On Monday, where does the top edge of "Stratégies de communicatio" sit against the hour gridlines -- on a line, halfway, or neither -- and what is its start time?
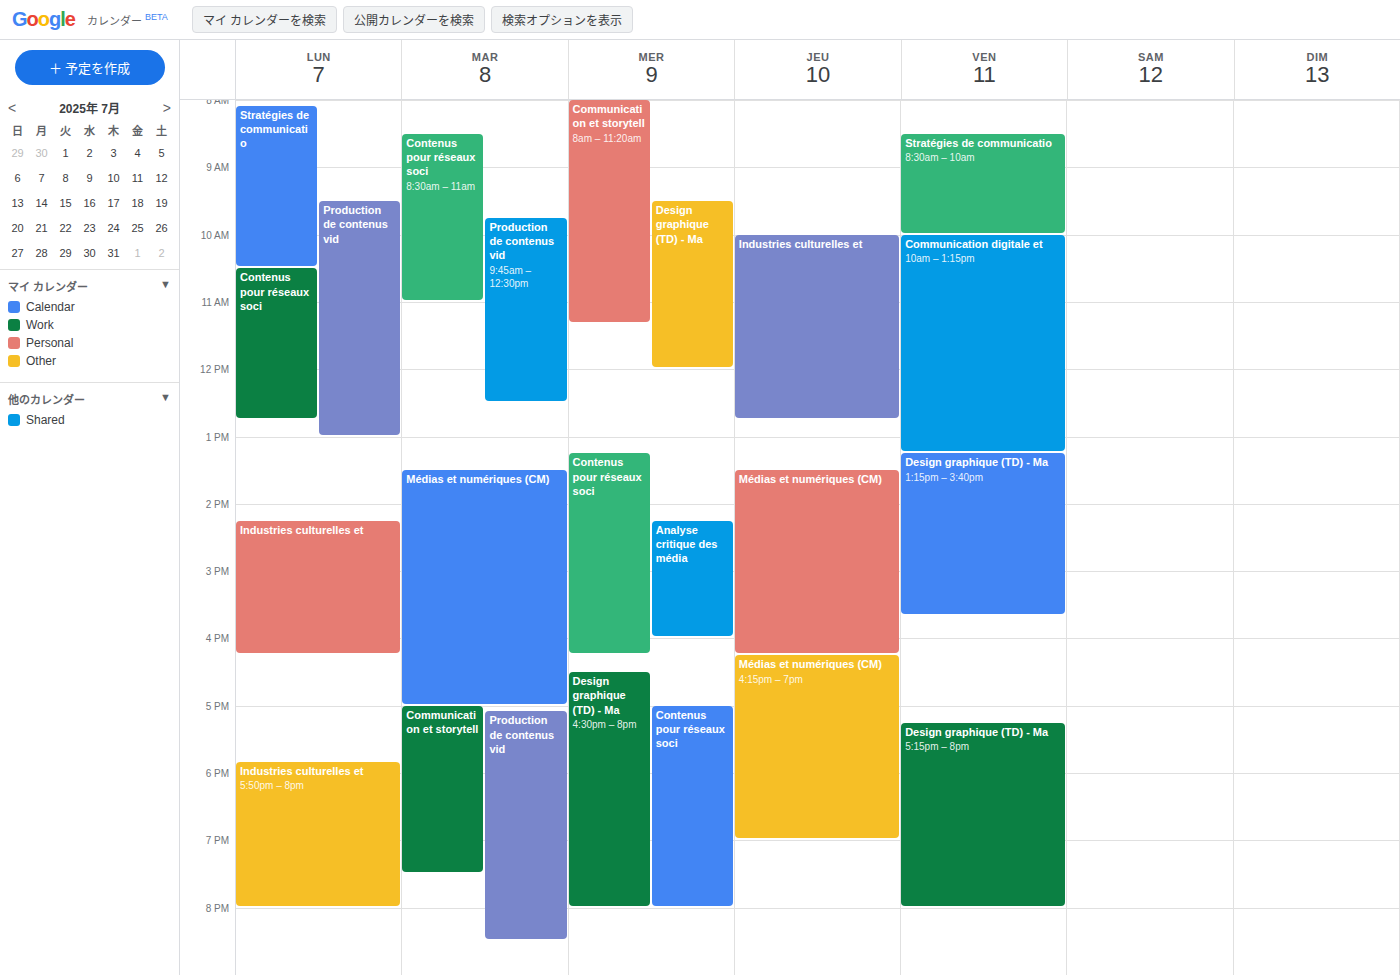
8:05 AM -- neither: 5 minutes below the 8 AM line and 55 minutes above the 9 AM line.